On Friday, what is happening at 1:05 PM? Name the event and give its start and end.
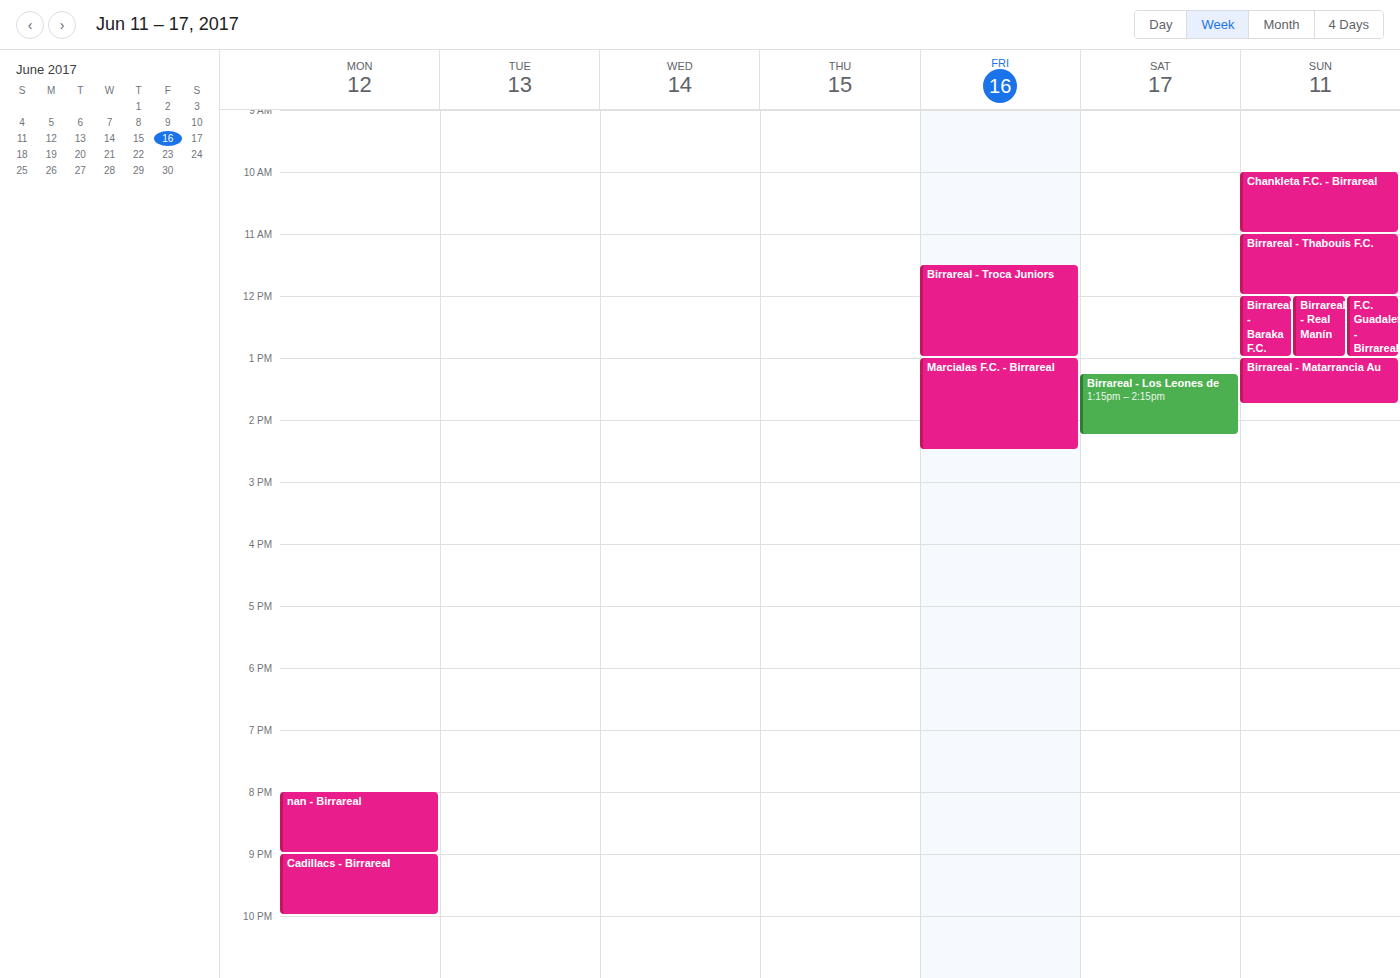
"Marcialas F.C. - Birrareal", 1:00 PM to 2:30 PM